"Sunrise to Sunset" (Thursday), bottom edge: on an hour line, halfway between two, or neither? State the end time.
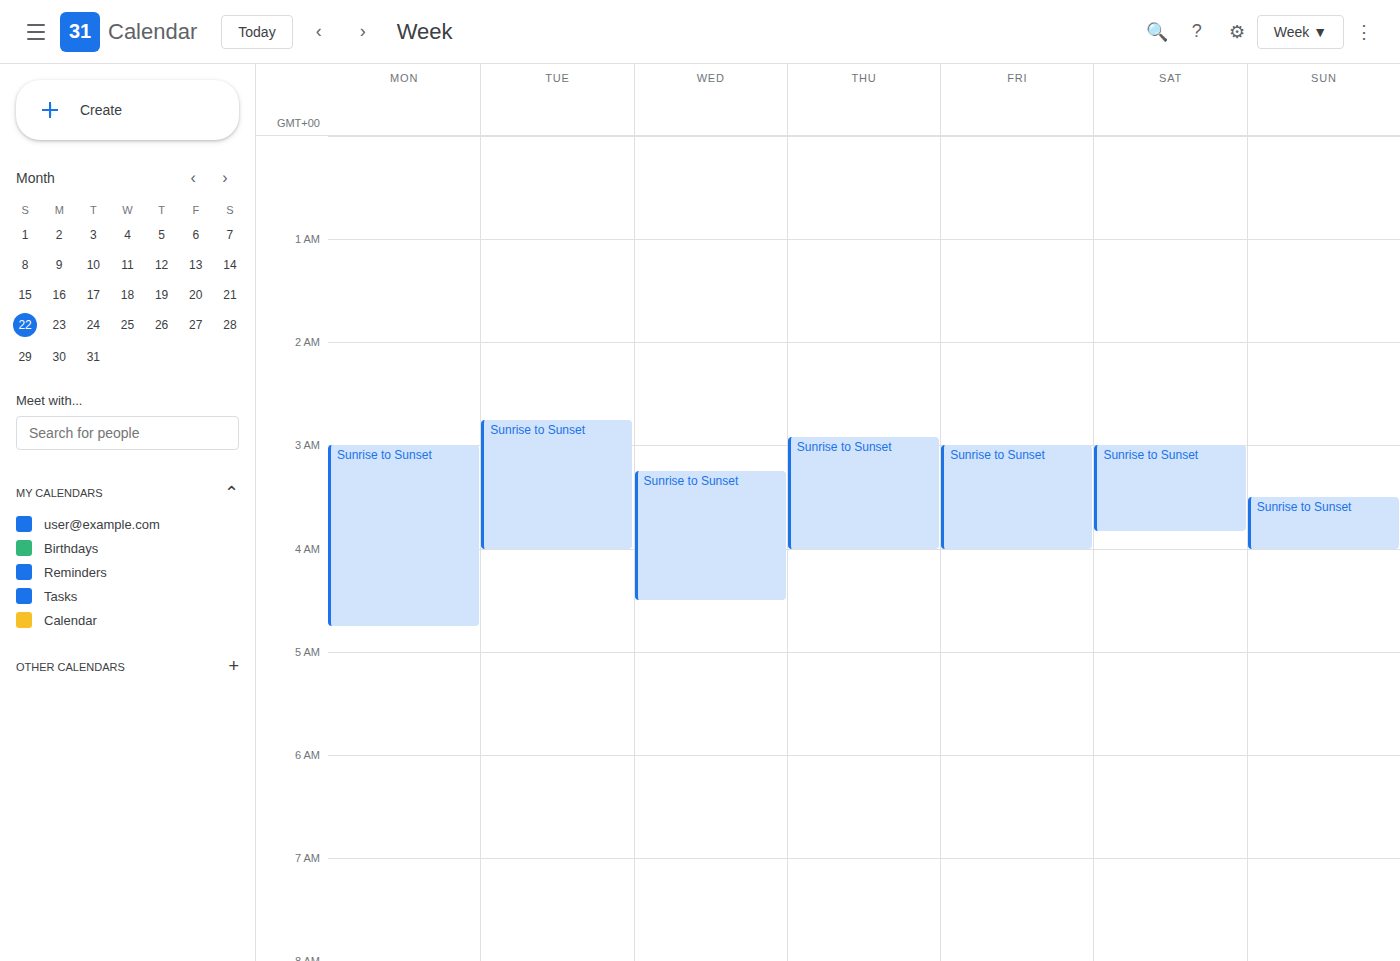
4:00 AM -- exactly on the 4 AM line.